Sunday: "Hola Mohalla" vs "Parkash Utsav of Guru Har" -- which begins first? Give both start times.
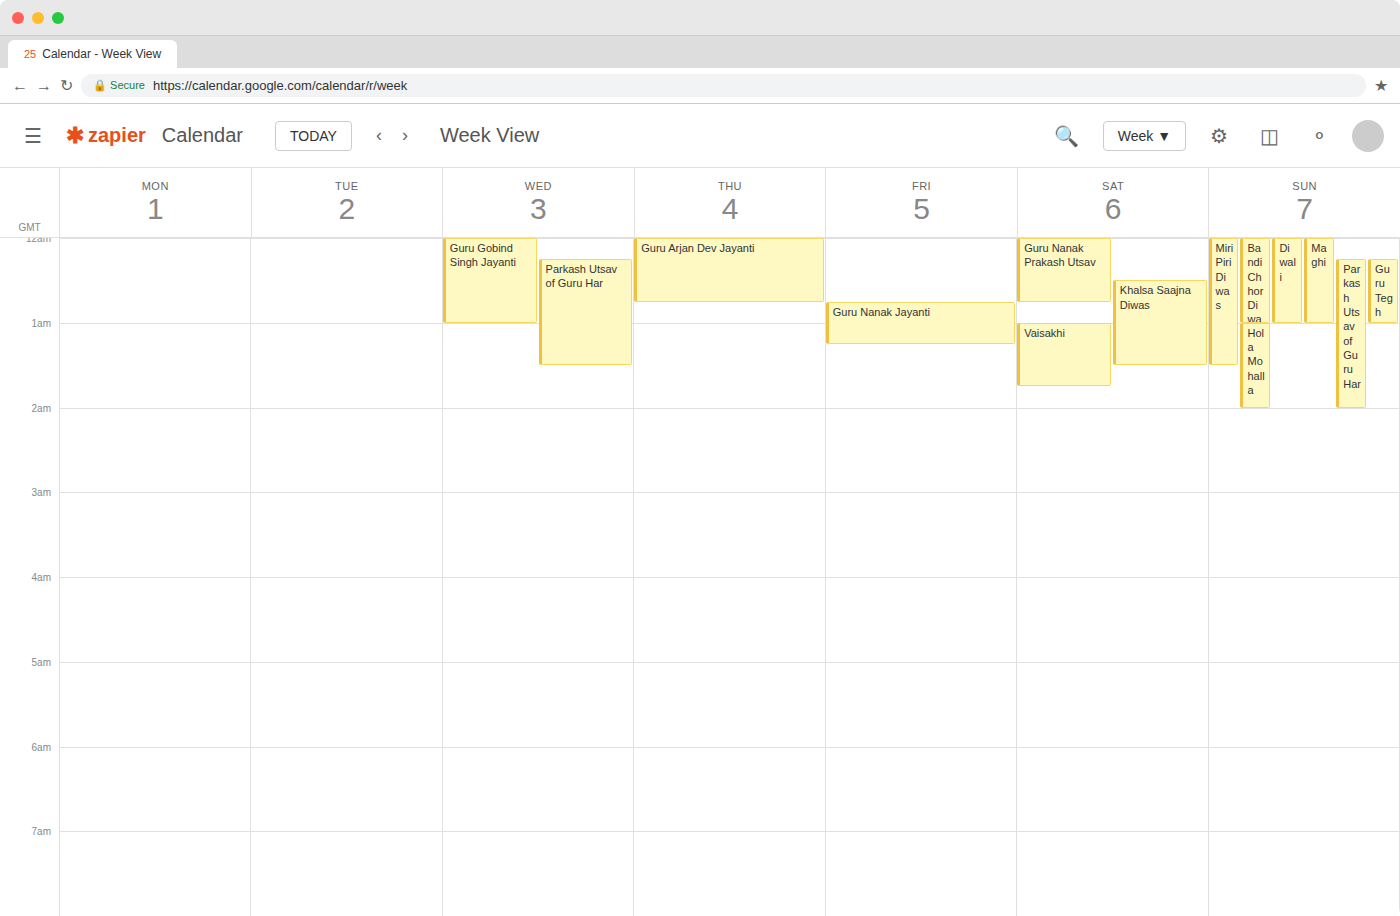
"Parkash Utsav of Guru Har" 12:15 AM; "Hola Mohalla" 1:00 AM.